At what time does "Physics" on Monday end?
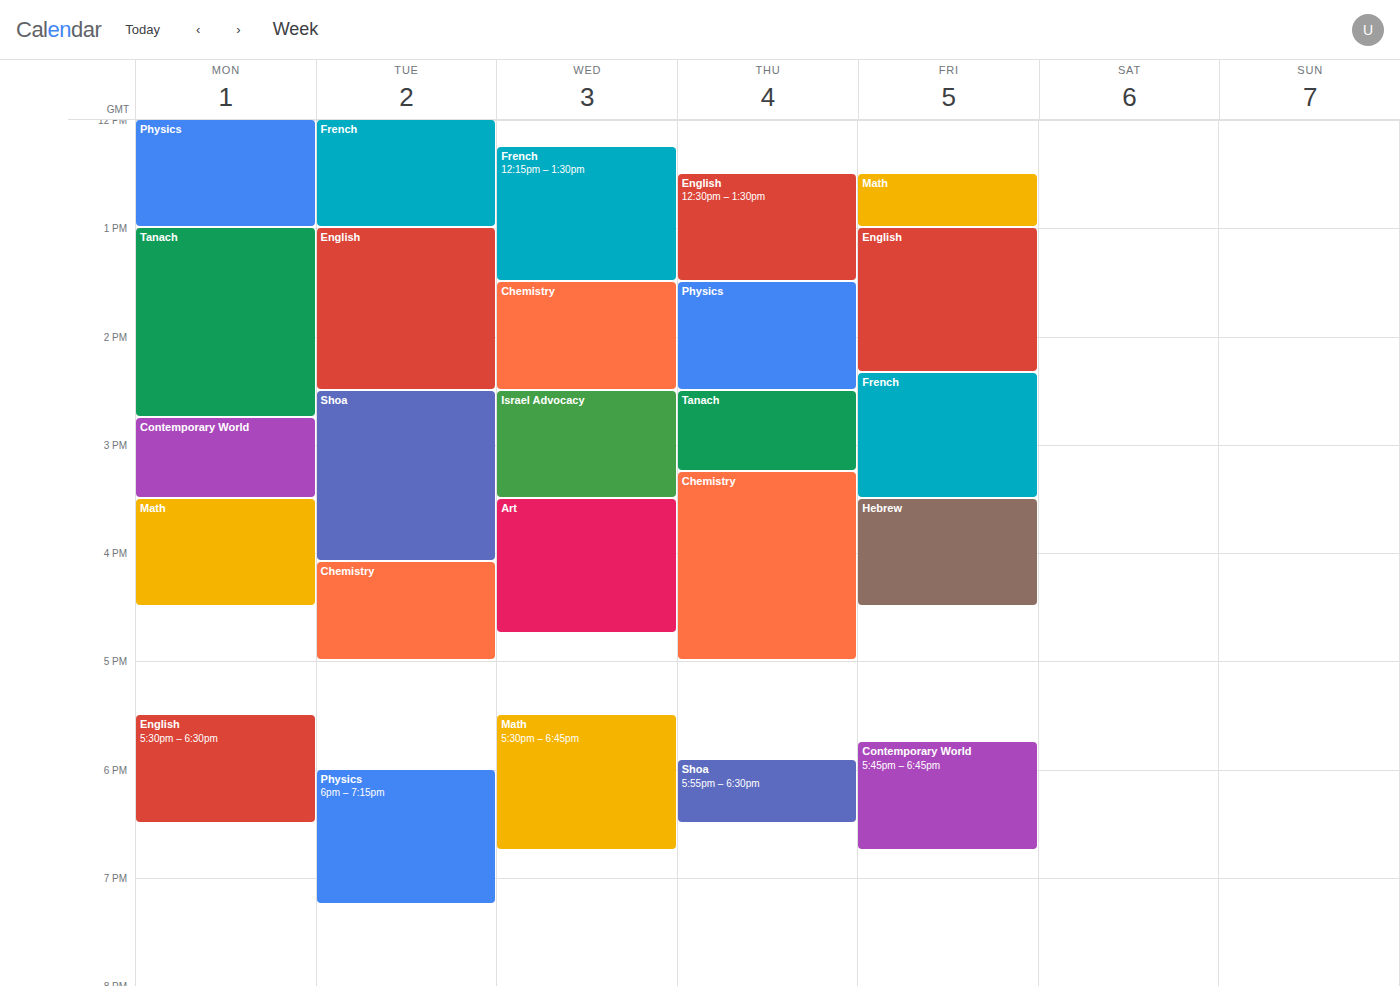
1:00 PM